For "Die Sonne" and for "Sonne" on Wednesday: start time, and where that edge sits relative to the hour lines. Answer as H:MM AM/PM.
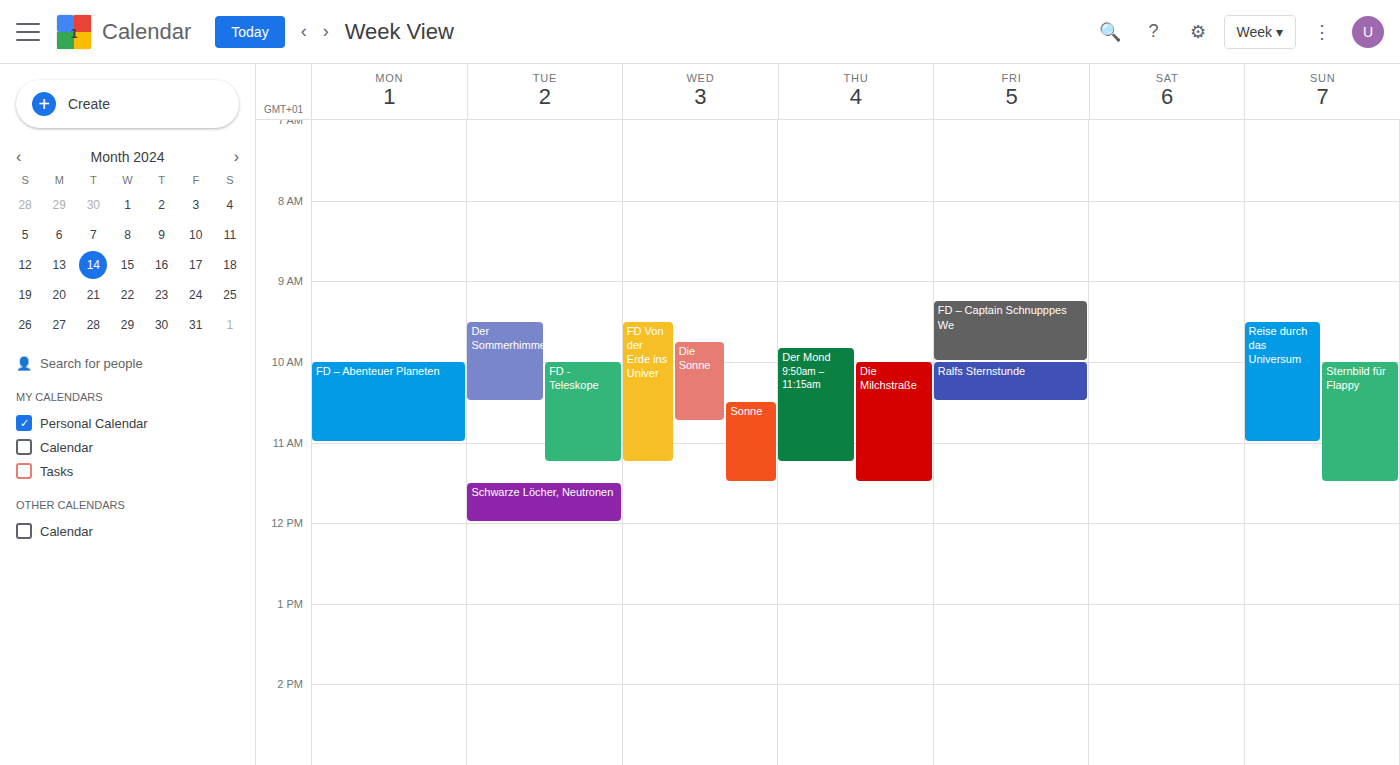
"Die Sonne": 9:45 AM, neither: three quarters of the way from the 9 AM line to the 10 AM line. "Sonne": 10:30 AM, halfway between the 10 AM and 11 AM lines.